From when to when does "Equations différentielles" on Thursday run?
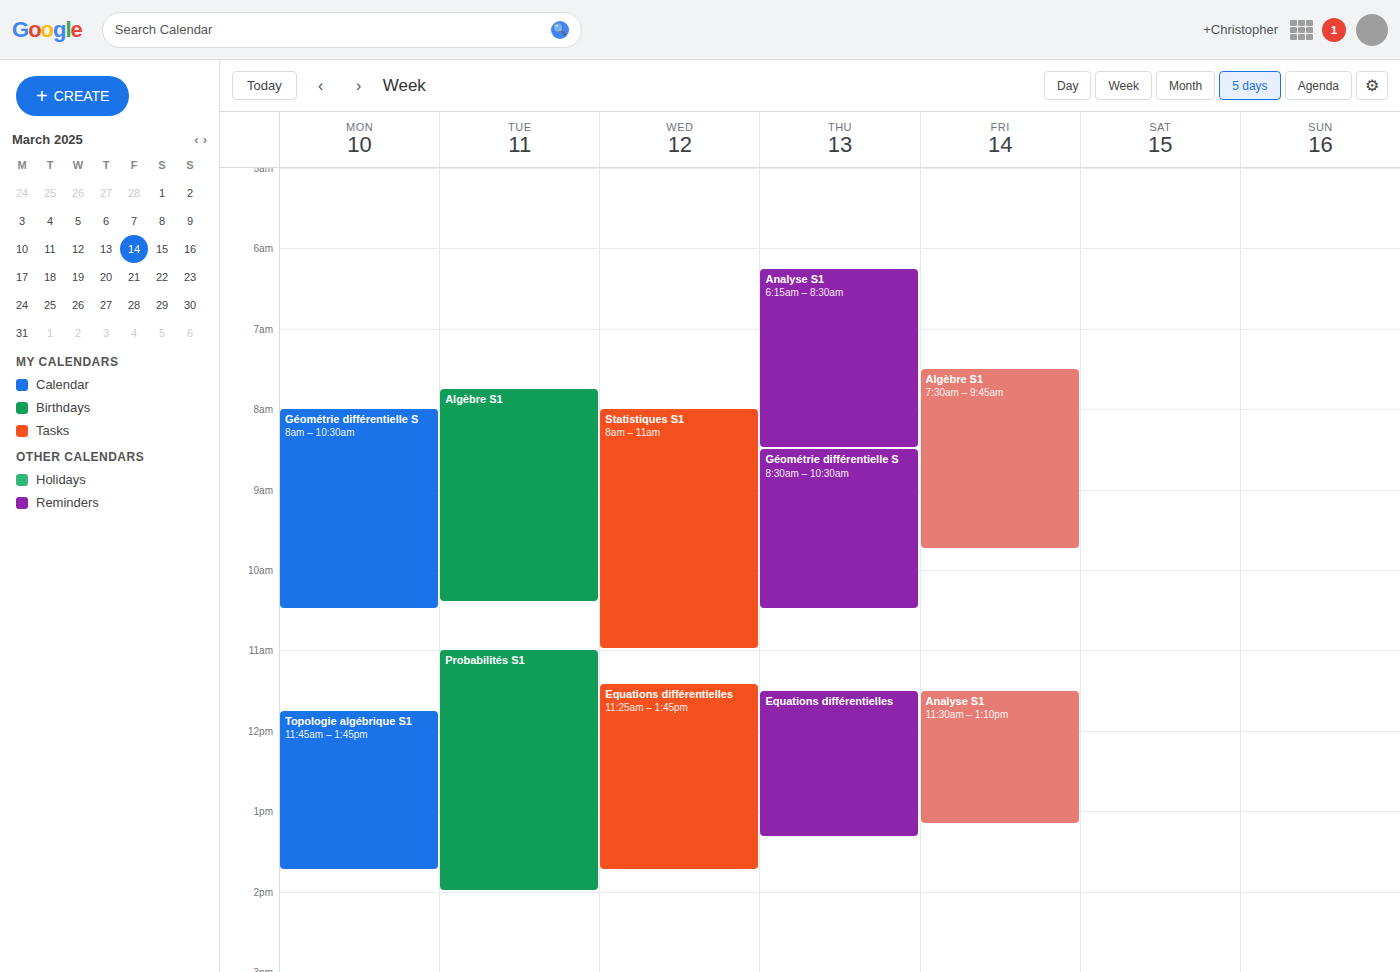
11:30 to 13:20